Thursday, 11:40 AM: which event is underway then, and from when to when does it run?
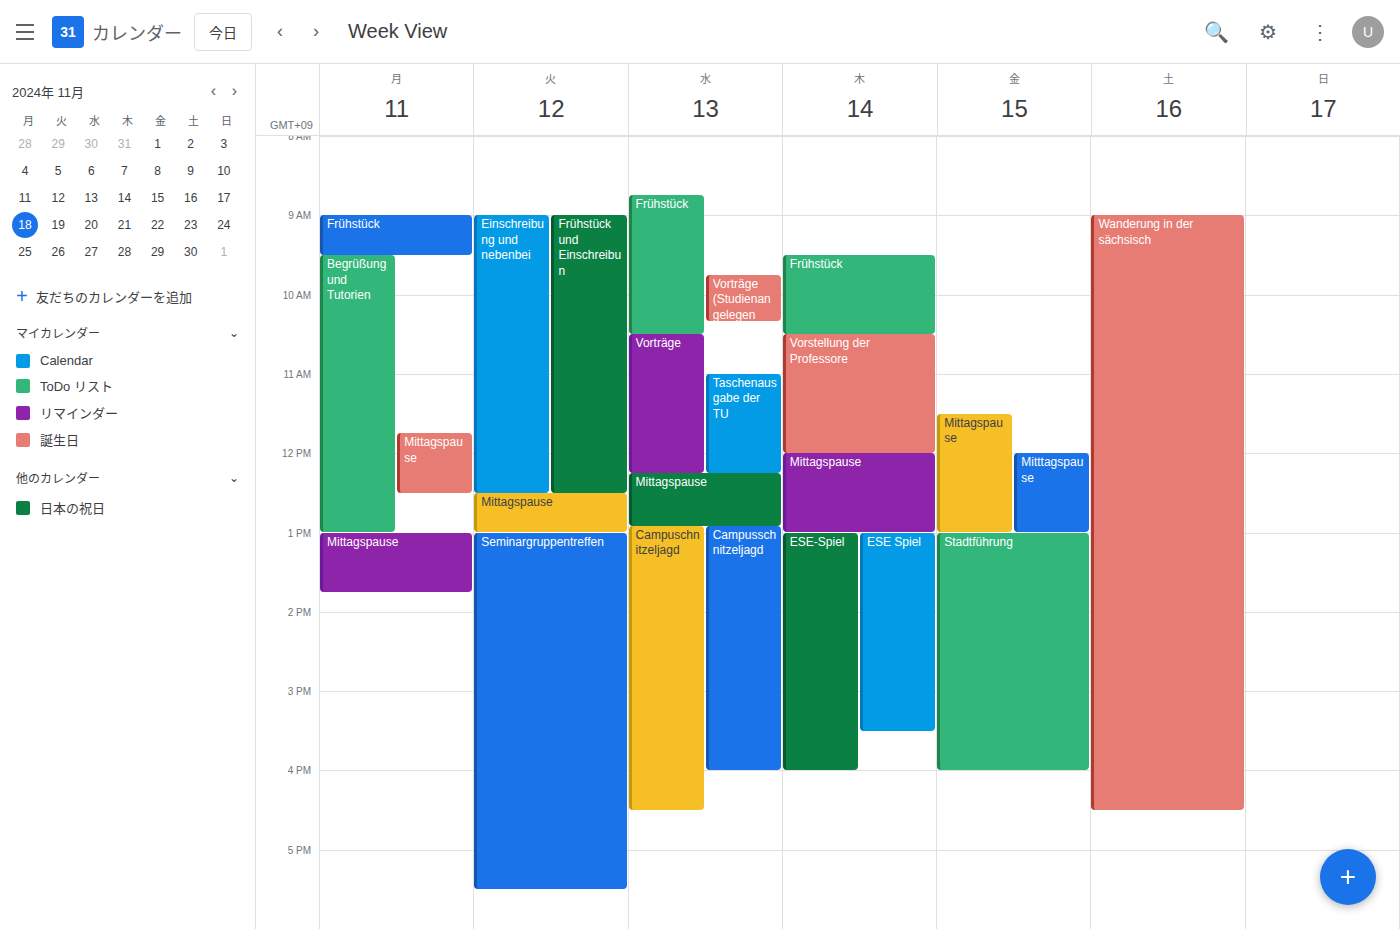
"Vorstellung der Professore", 10:30 AM to 12:00 PM